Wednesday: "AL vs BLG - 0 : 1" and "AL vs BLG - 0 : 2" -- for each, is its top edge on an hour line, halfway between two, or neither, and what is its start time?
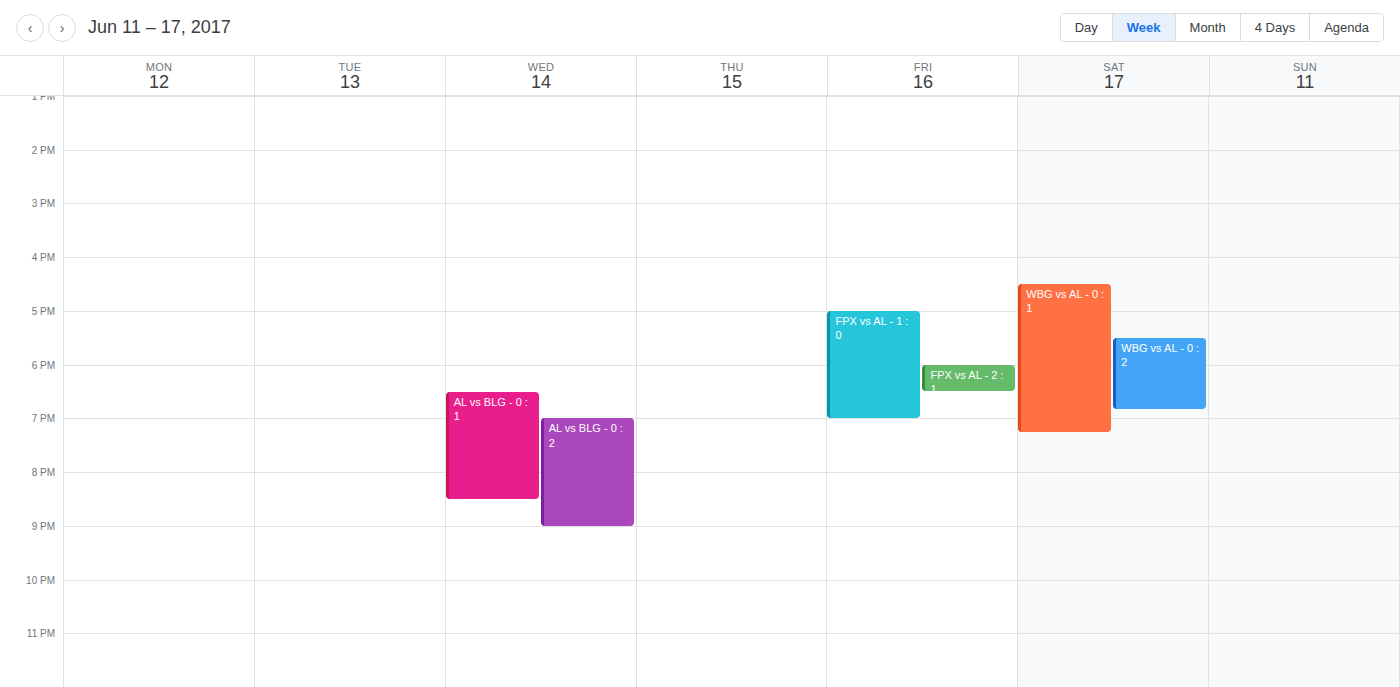
"AL vs BLG - 0 : 1": 6:30 PM, halfway between the 6 PM and 7 PM lines. "AL vs BLG - 0 : 2": 7:00 PM, exactly on the 7 PM line.